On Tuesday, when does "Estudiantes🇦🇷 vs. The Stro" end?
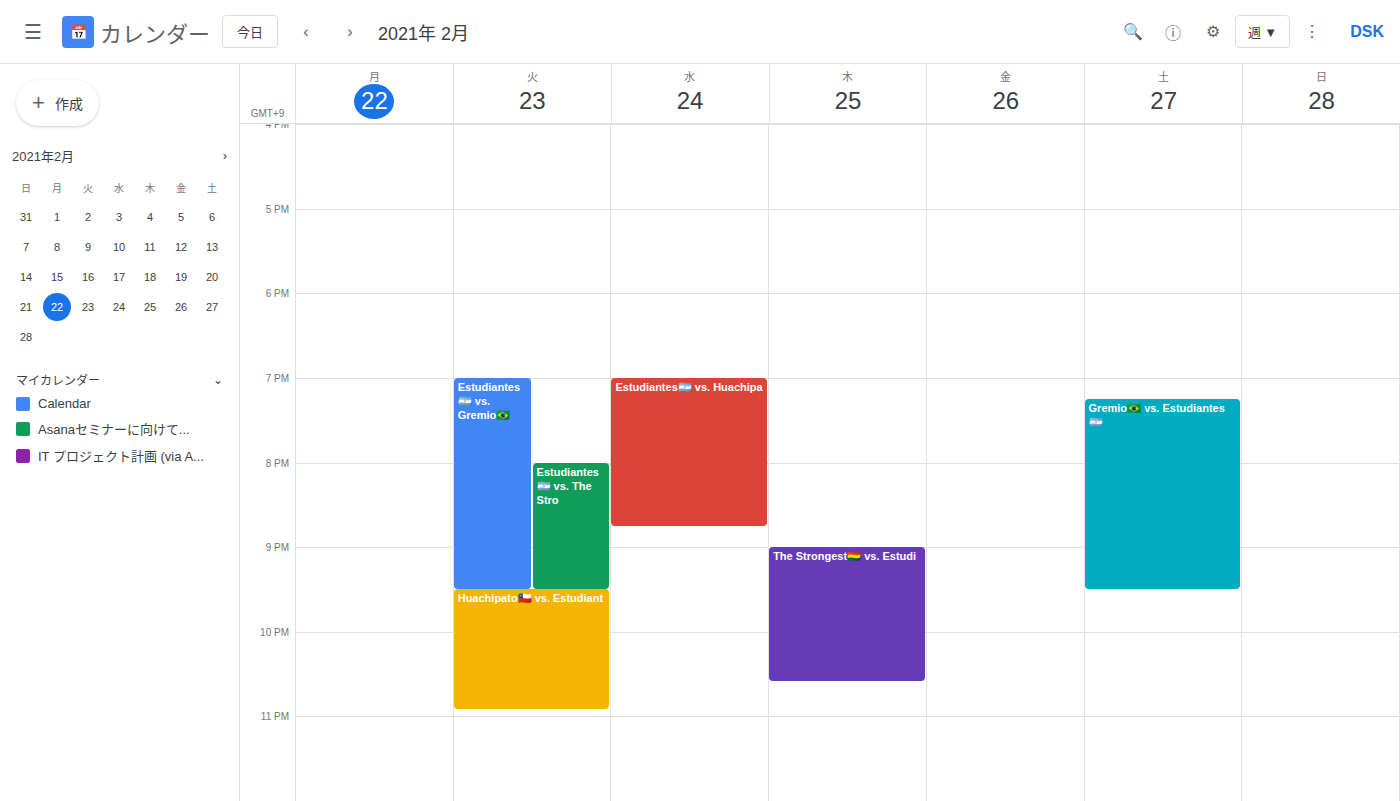
9:30 PM